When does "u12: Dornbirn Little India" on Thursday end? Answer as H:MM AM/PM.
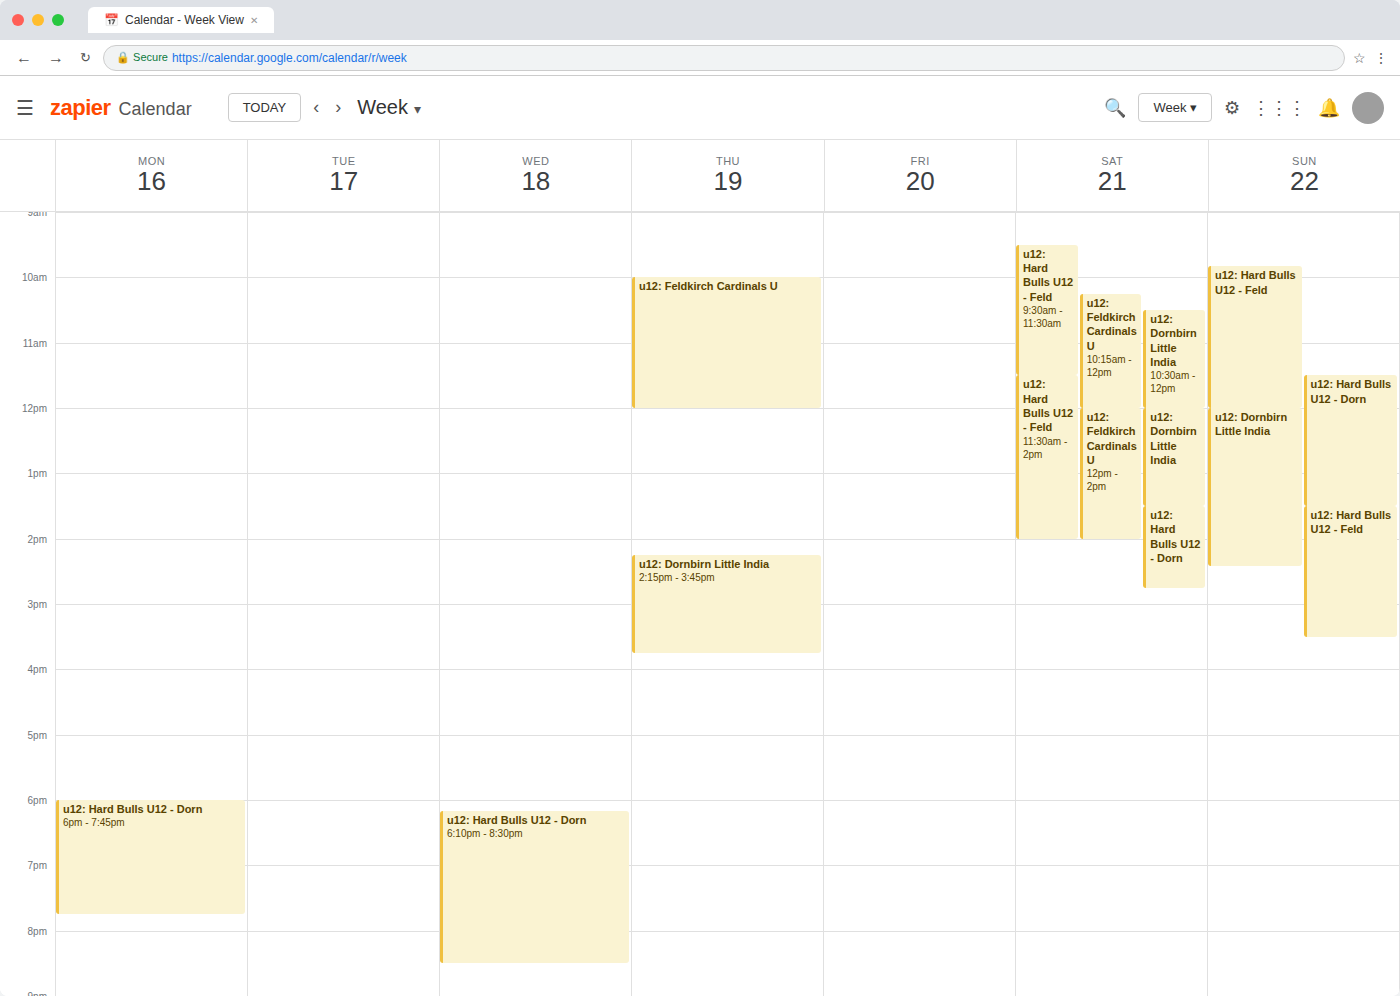
3:45 PM